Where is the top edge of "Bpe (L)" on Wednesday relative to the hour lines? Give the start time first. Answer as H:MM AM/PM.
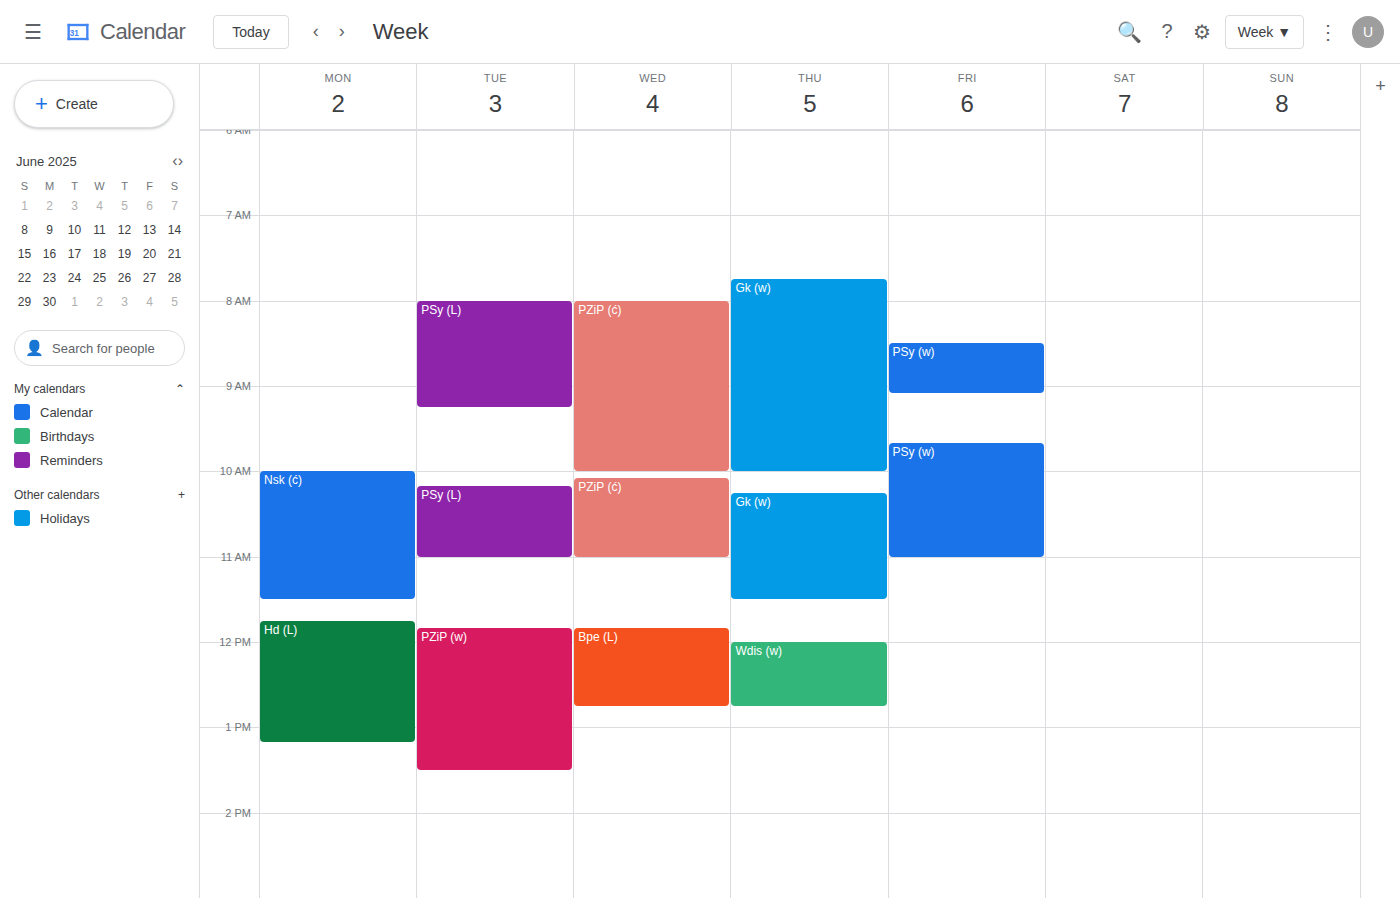
11:50 AM -- neither: 50 minutes below the 11 AM line and 10 minutes above the 12 PM line.